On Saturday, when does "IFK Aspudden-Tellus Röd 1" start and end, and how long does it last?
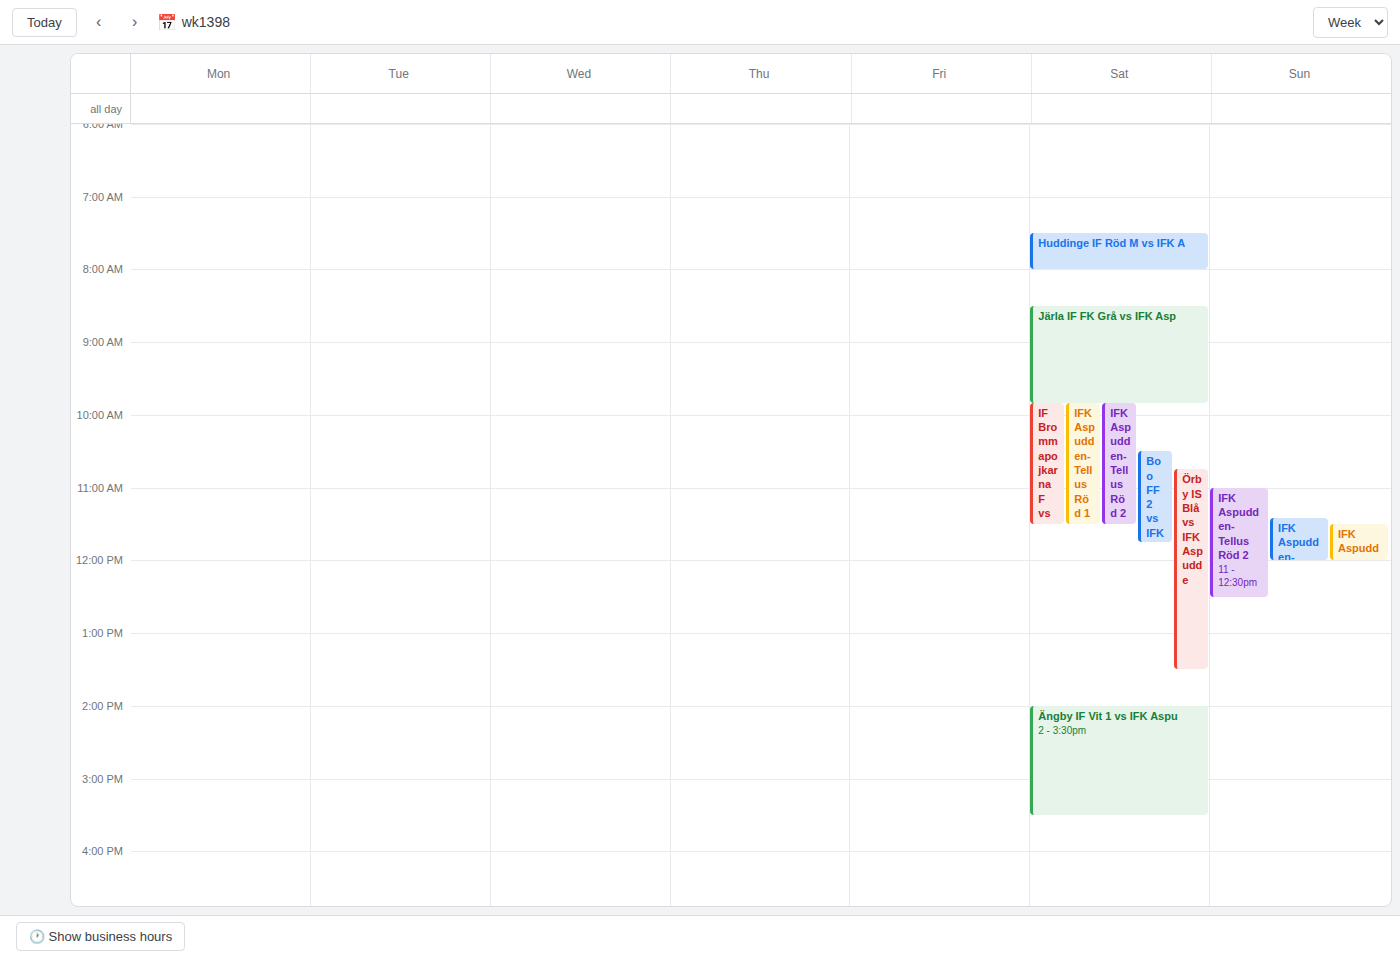
9:50 AM to 11:30 AM, 1 hour 40 minutes